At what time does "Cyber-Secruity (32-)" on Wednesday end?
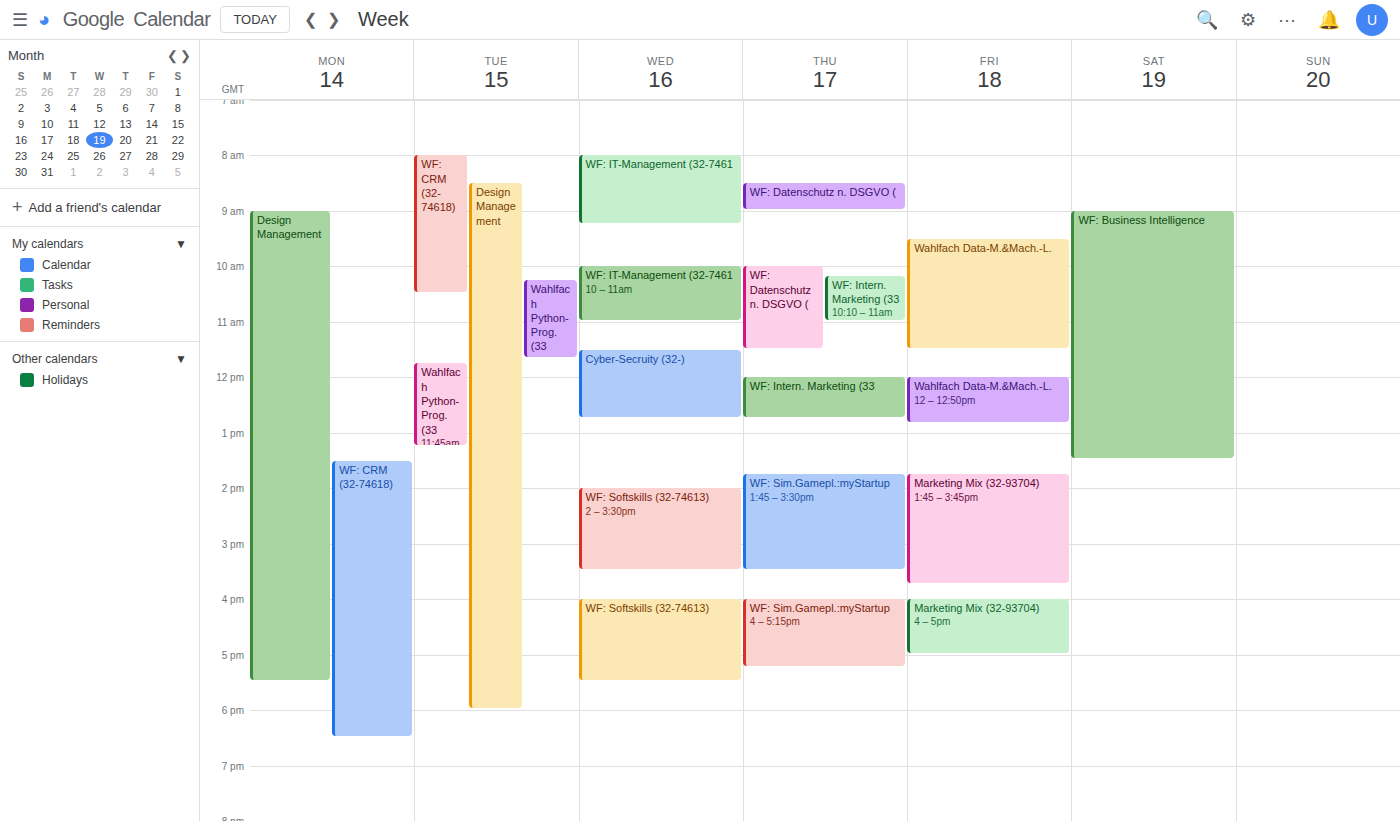
12:45 PM